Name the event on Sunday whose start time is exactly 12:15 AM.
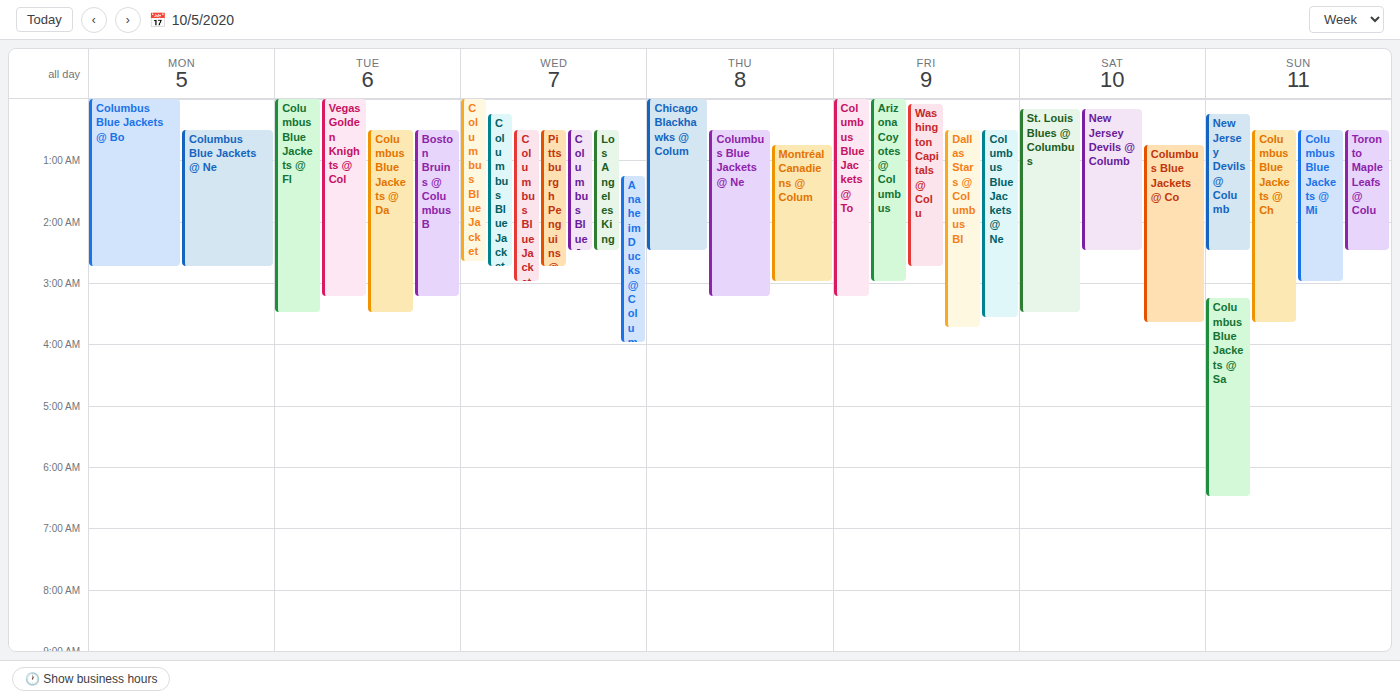
"New Jersey Devils @ Columb"